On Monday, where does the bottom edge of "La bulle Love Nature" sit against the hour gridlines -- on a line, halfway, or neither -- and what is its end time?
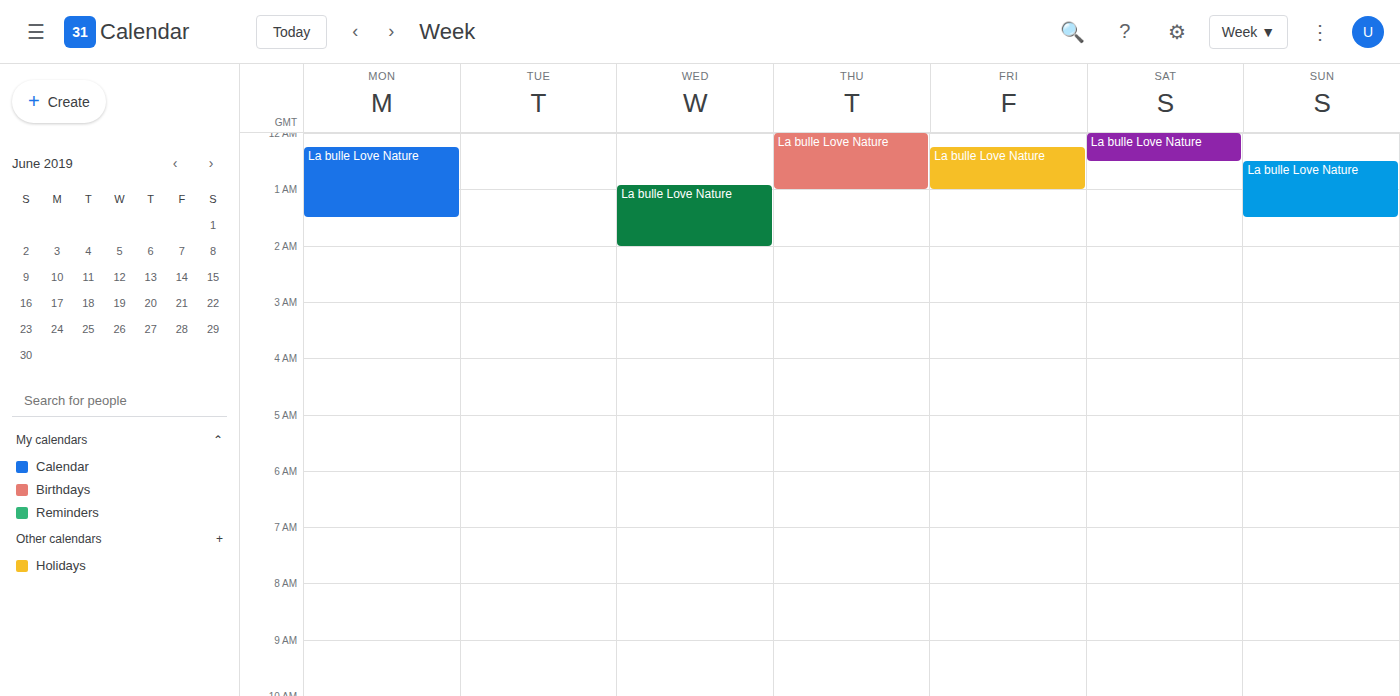
1:30 AM -- halfway between the 1 AM and 2 AM lines.